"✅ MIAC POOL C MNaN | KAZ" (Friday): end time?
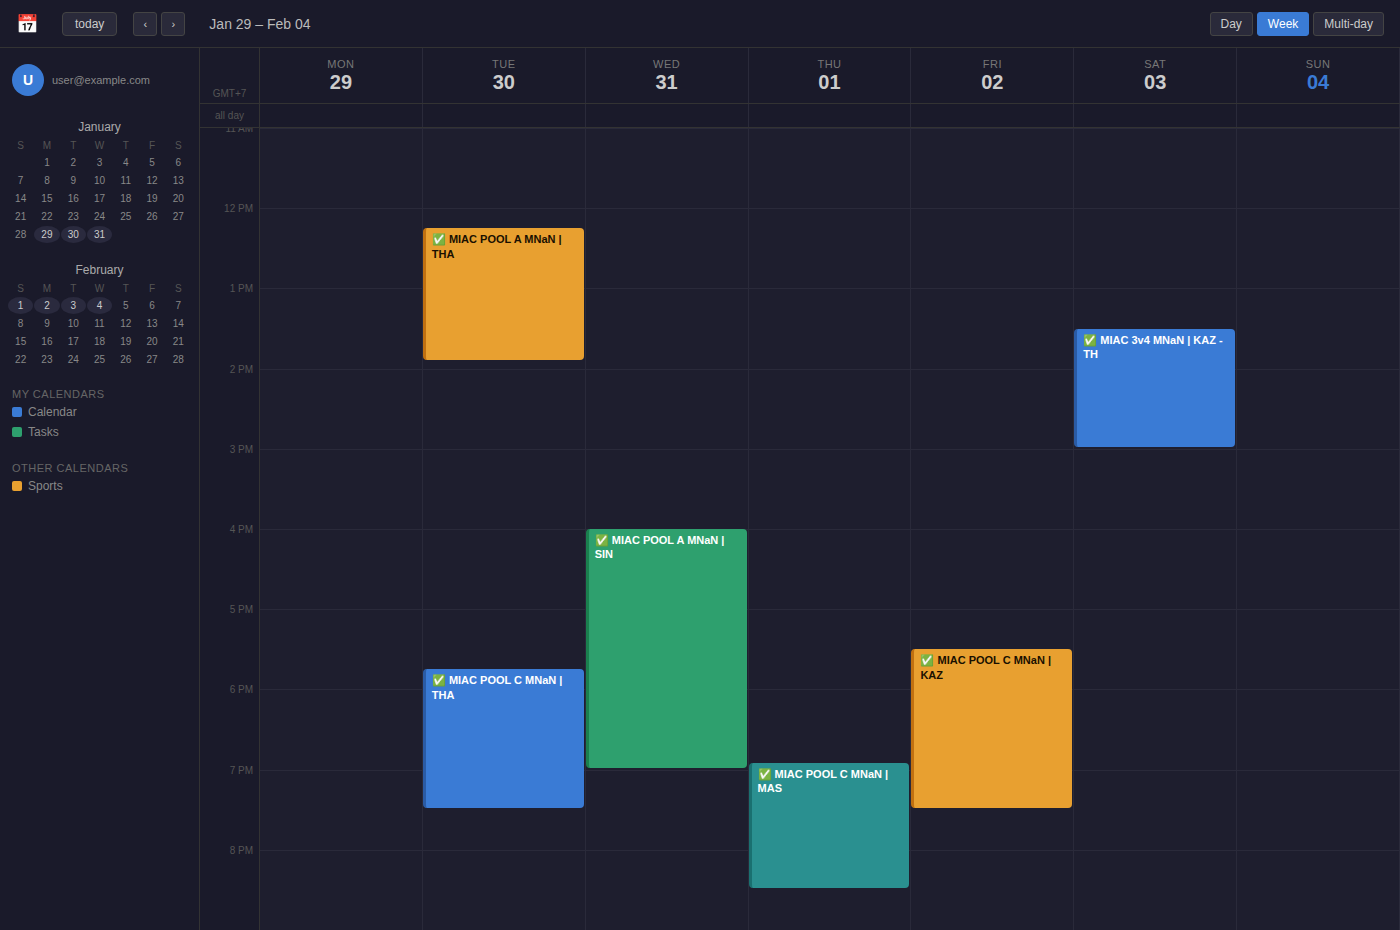
7:30 PM